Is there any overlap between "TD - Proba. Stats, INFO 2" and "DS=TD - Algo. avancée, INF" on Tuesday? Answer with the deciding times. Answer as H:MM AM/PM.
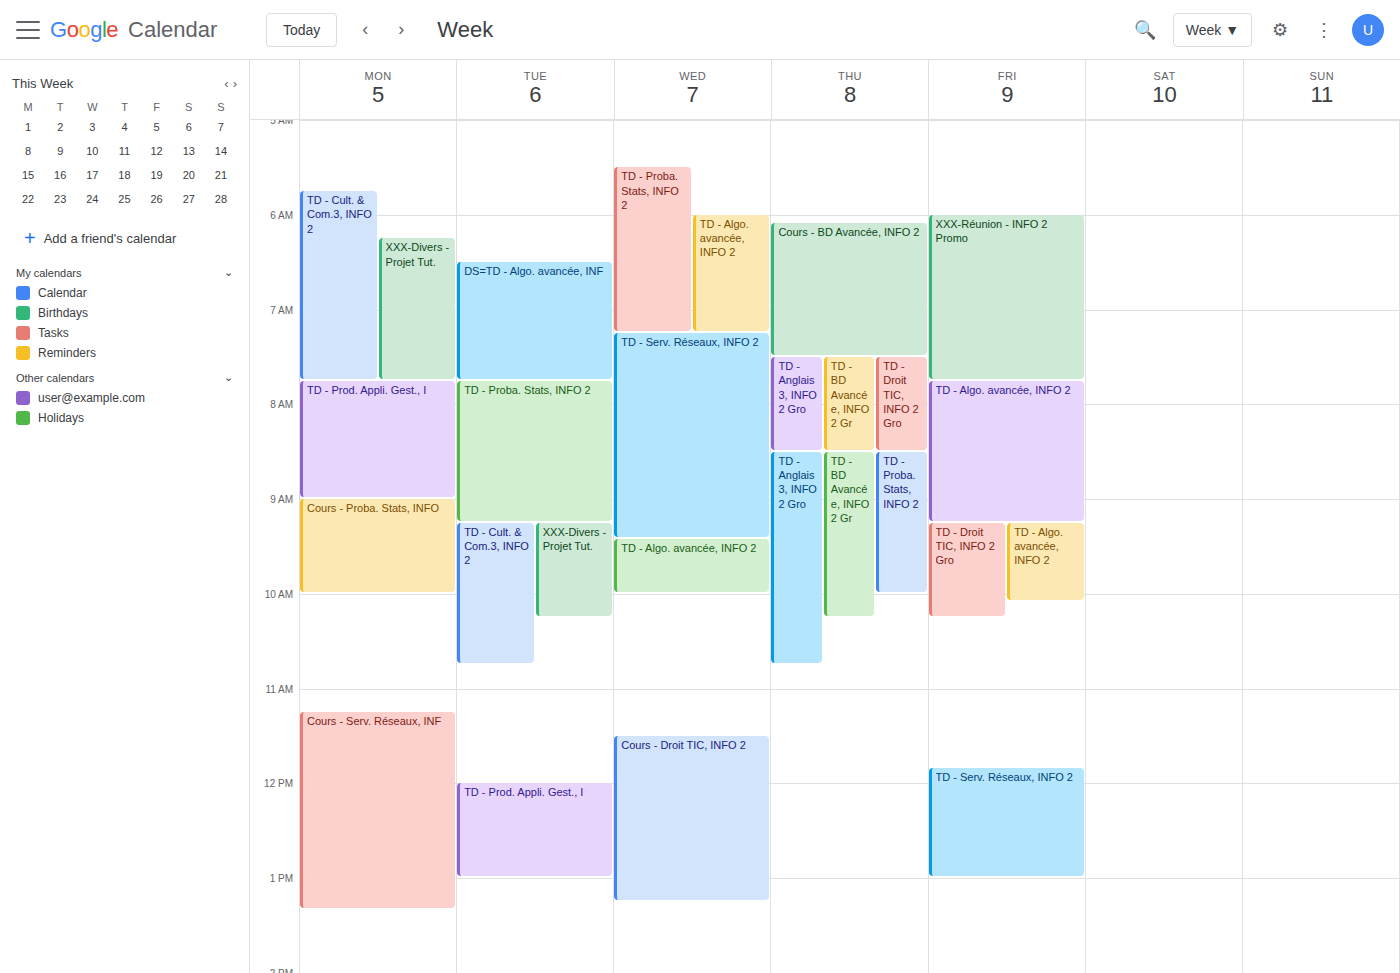
"DS=TD - Algo. avancée, INF" ends at 7:45 AM, exactly when "TD - Proba. Stats, INFO 2" starts -- they touch but do not overlap.